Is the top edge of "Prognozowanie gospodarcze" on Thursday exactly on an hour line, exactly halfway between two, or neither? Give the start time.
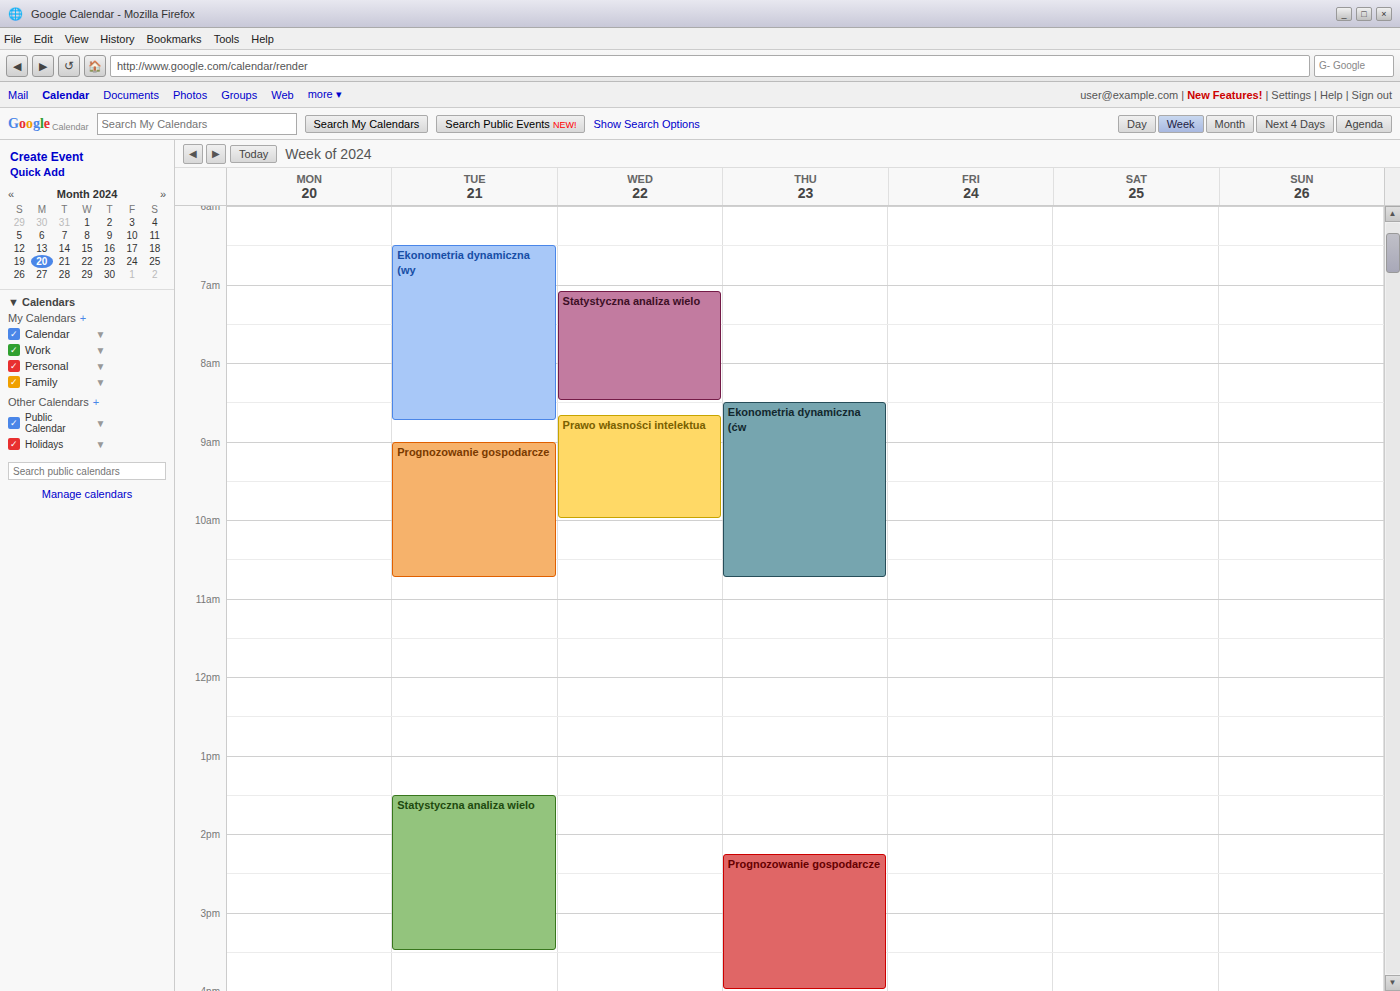
2:15 PM -- neither: a quarter of the way from the 2 PM line to the 3 PM line.